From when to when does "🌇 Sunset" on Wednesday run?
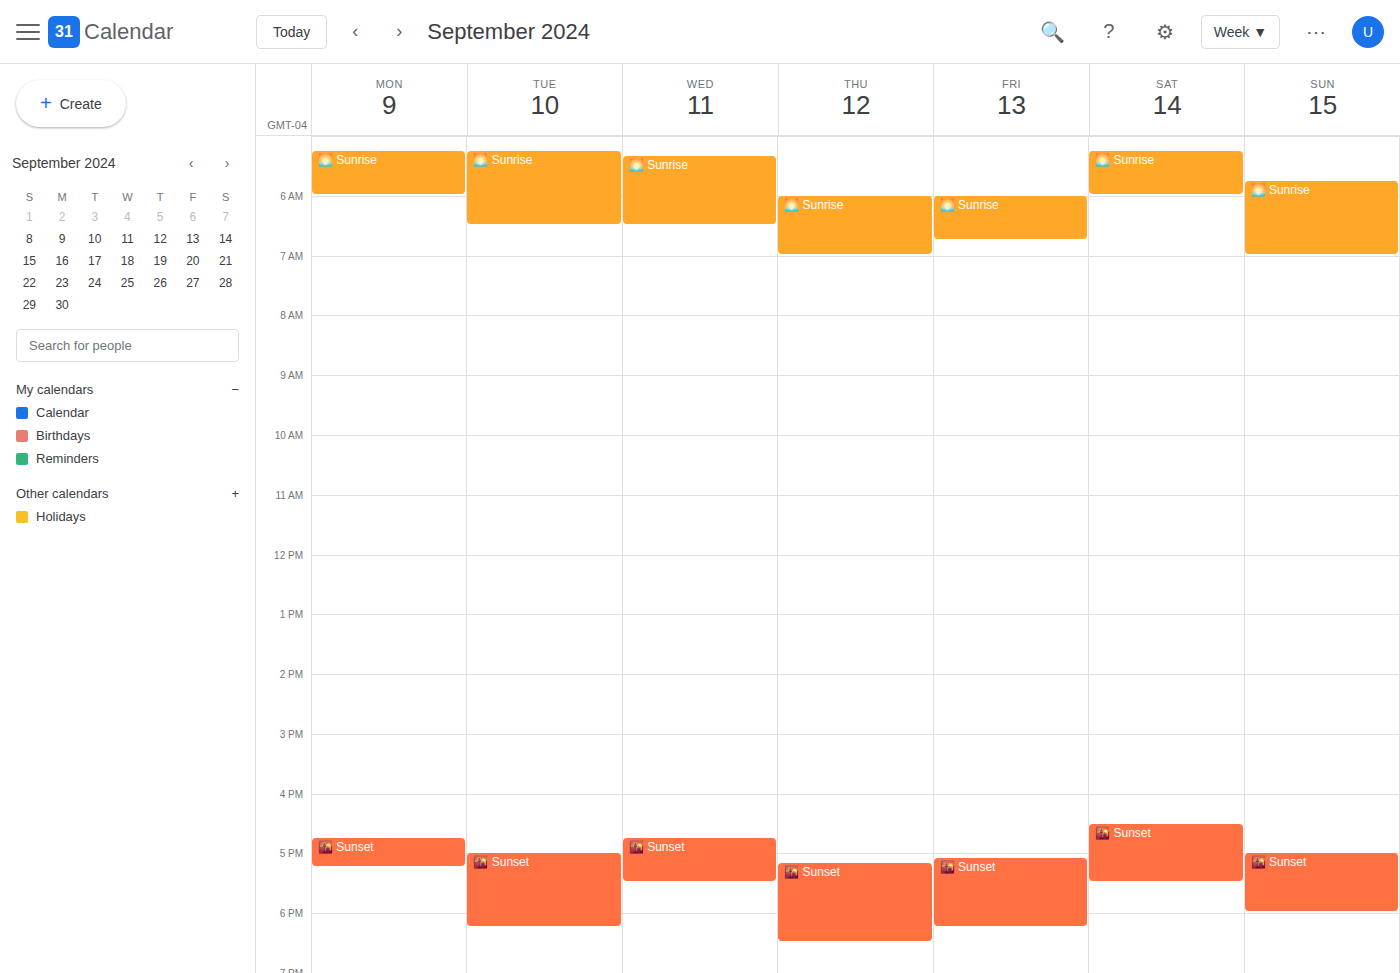
4:45 PM to 5:30 PM